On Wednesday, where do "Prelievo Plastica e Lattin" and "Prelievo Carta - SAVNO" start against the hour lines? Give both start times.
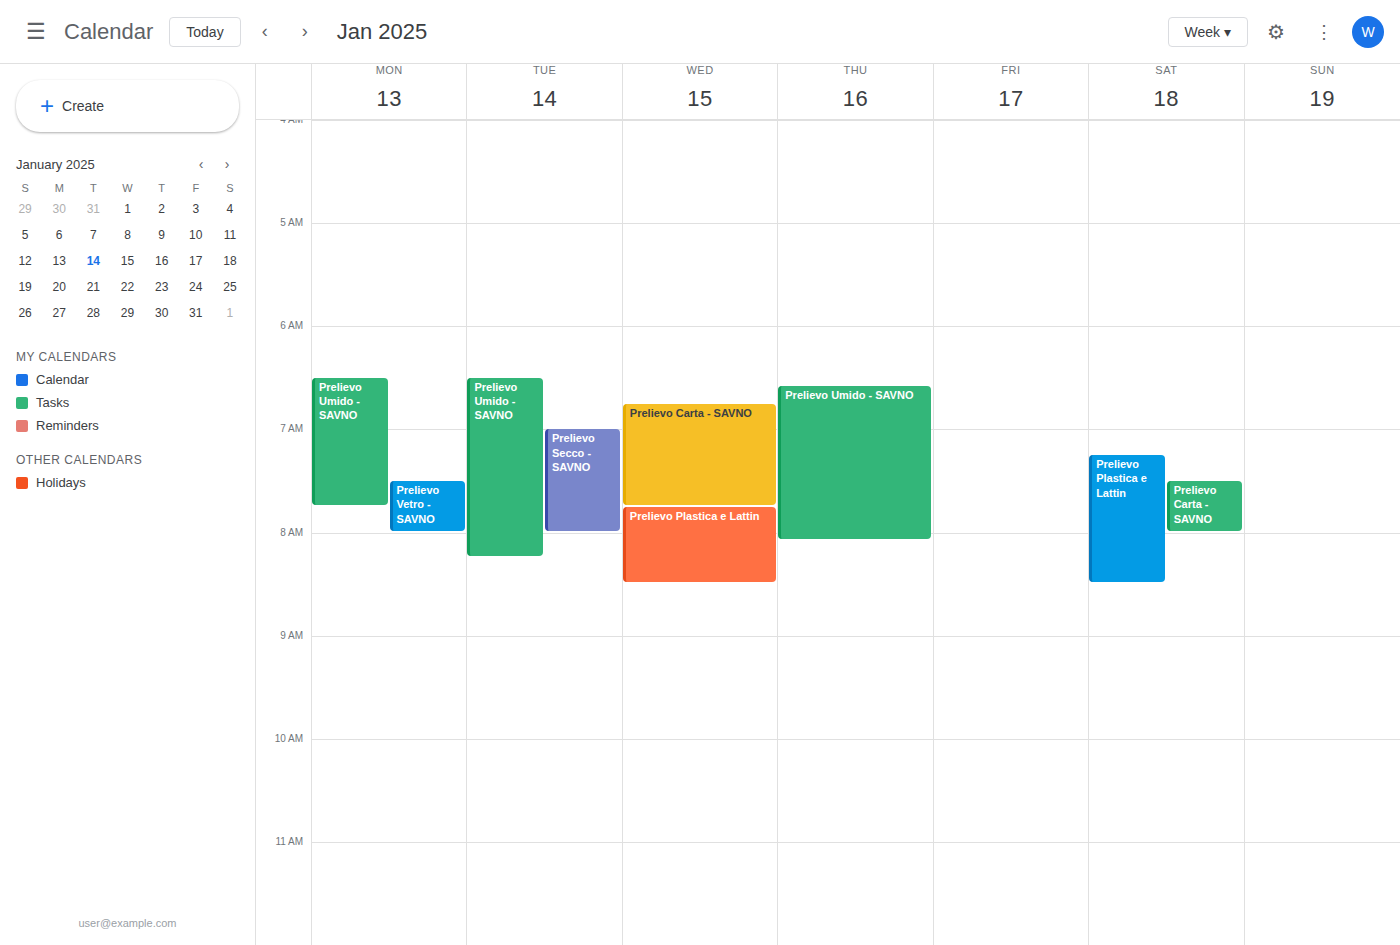
"Prelievo Plastica e Lattin": 07:45, neither: three quarters of the way from the 07:00 line to the 08:00 line. "Prelievo Carta - SAVNO": 06:45, neither: three quarters of the way from the 06:00 line to the 07:00 line.